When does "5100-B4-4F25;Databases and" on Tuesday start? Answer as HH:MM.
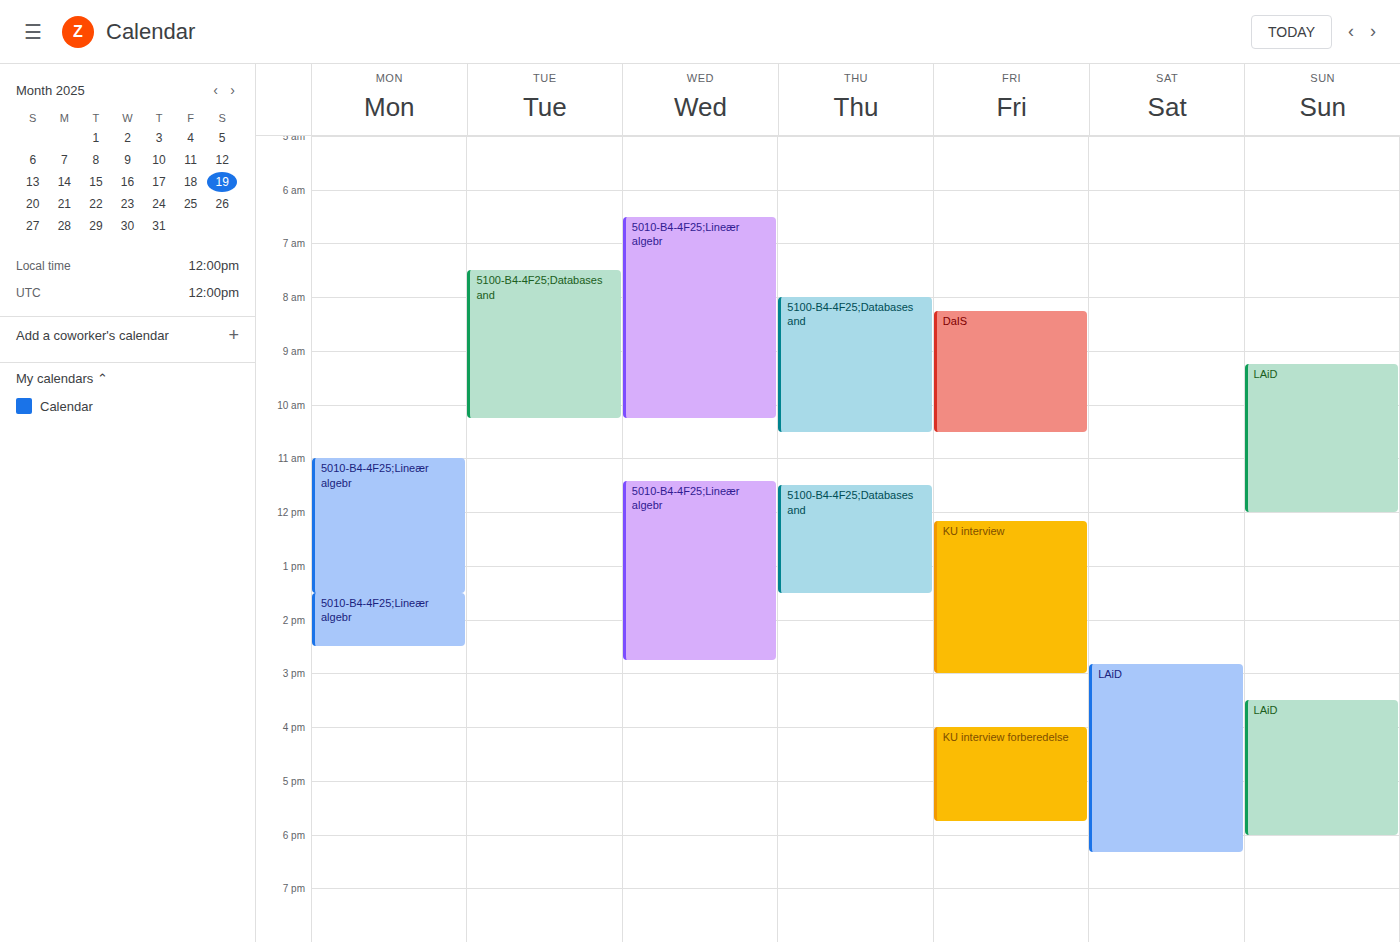
07:30